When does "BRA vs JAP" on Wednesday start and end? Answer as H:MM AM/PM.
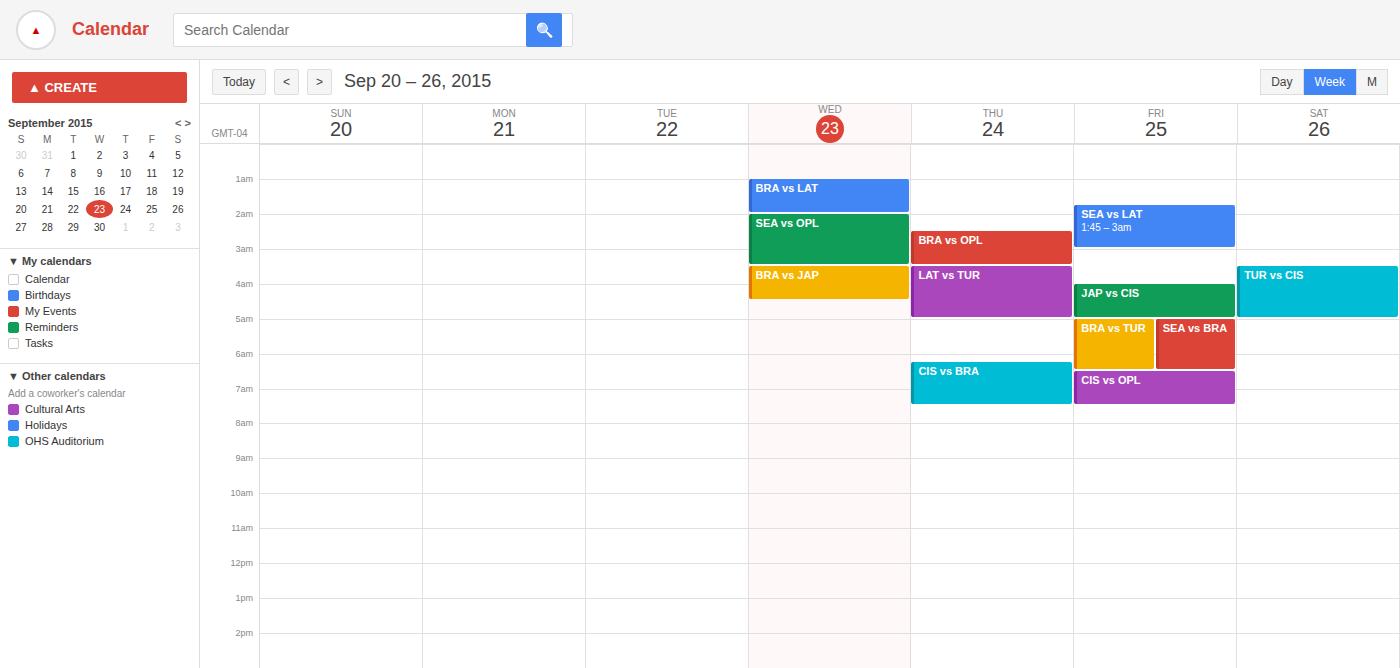
3:30 AM to 4:30 AM